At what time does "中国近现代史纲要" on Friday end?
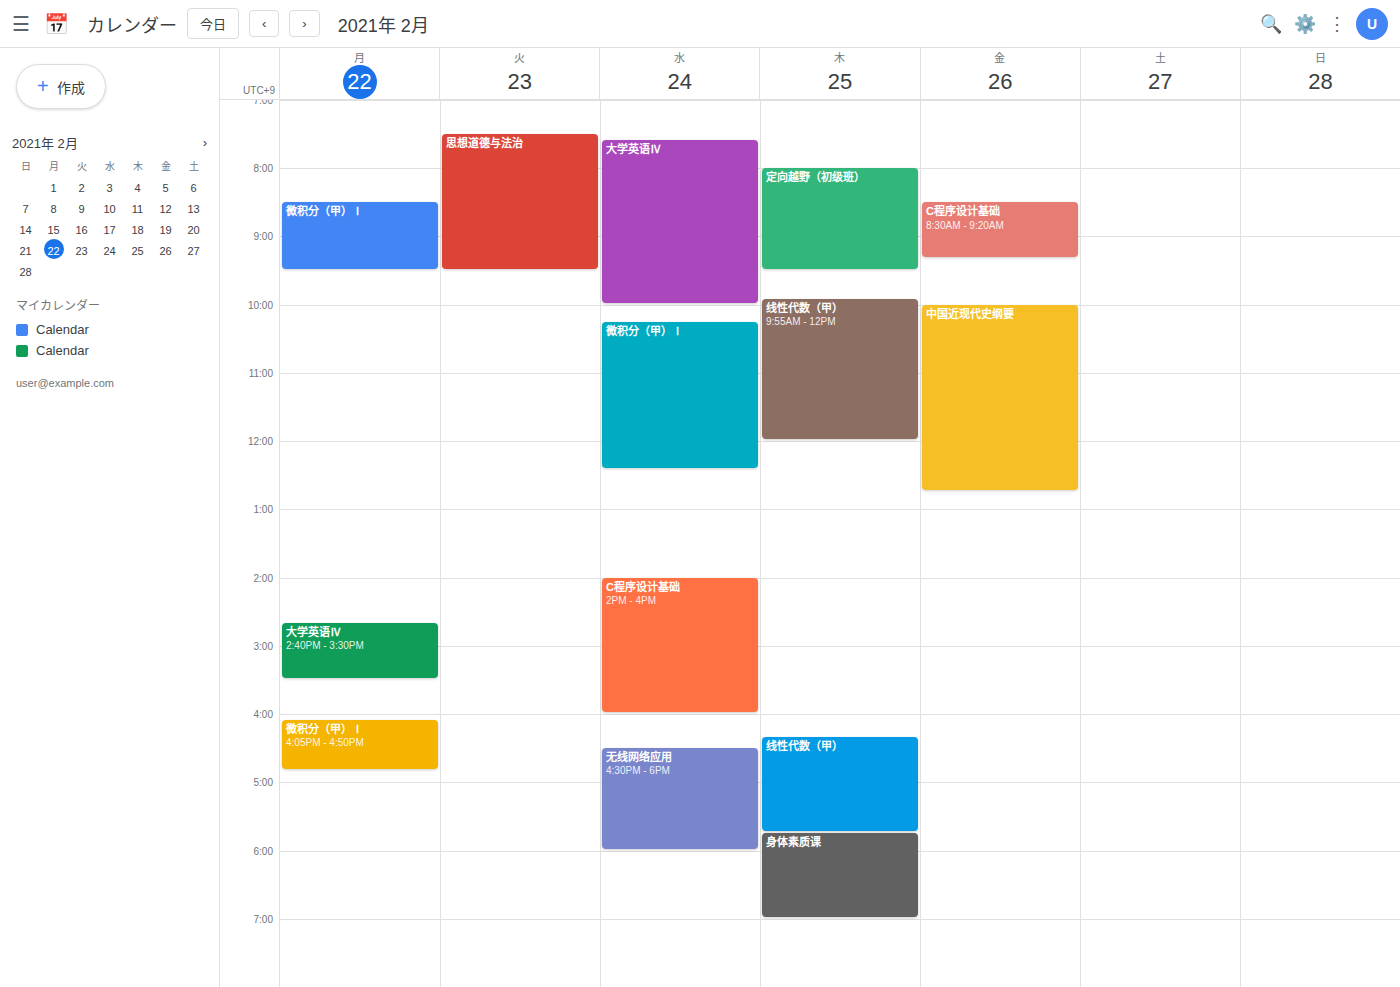
12:45 PM